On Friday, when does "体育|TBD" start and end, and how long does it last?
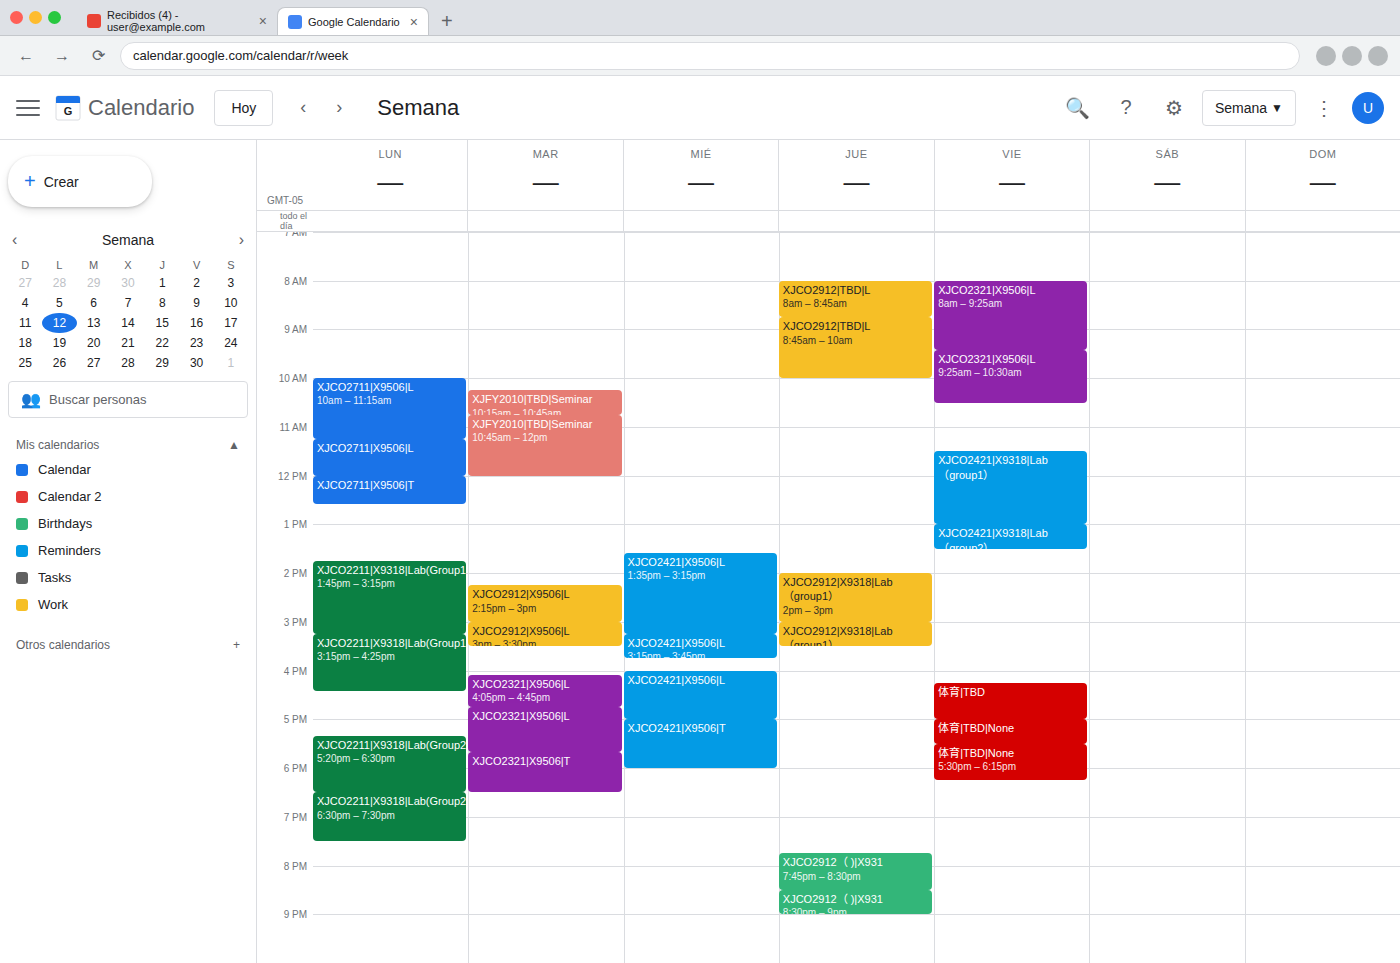
4:15 PM to 5:00 PM, 45 minutes